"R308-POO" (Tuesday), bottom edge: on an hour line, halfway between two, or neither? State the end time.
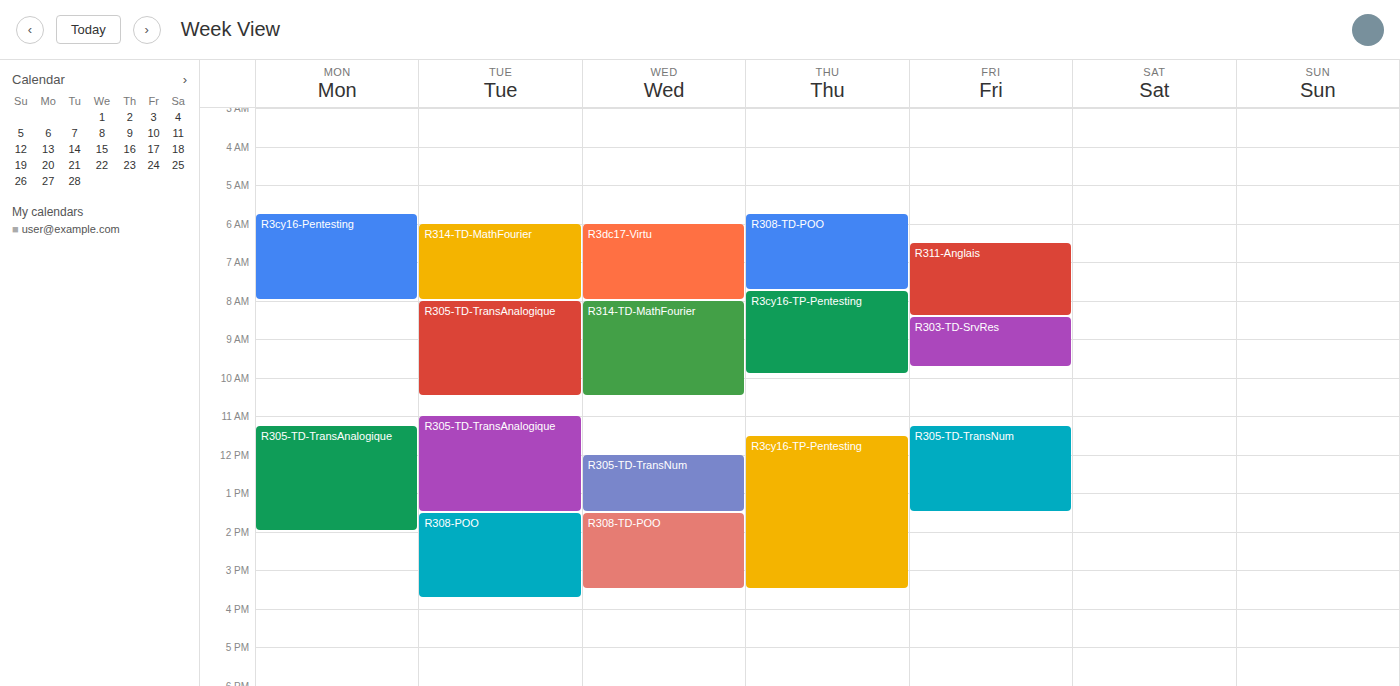
3:45 PM -- neither: three quarters of the way from the 3 PM line to the 4 PM line.